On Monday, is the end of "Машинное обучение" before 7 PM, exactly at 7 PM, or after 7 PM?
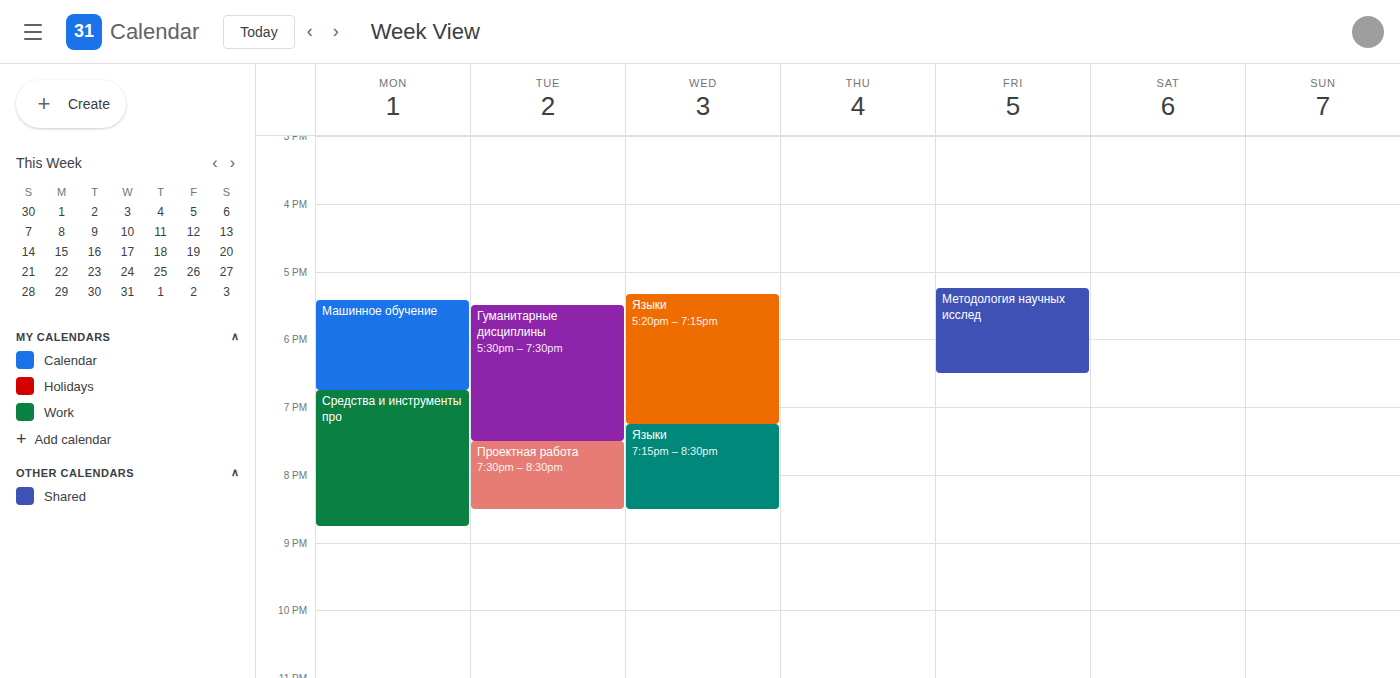
6:45 PM -- before 7 PM, 15 minutes above the 7 PM line.